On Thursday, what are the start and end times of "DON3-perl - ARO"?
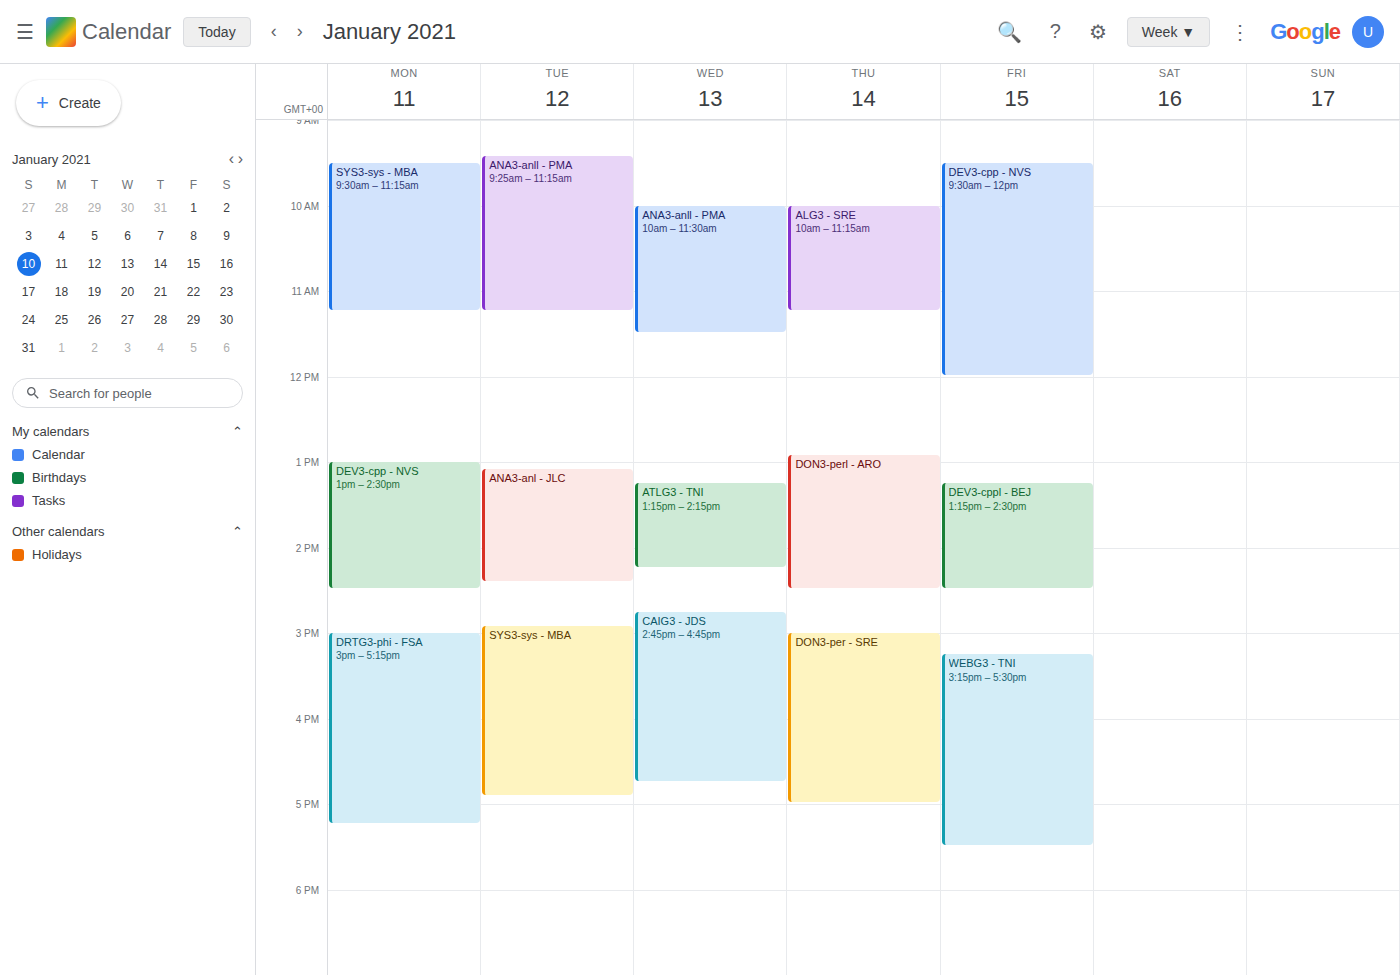
12:55 to 14:30